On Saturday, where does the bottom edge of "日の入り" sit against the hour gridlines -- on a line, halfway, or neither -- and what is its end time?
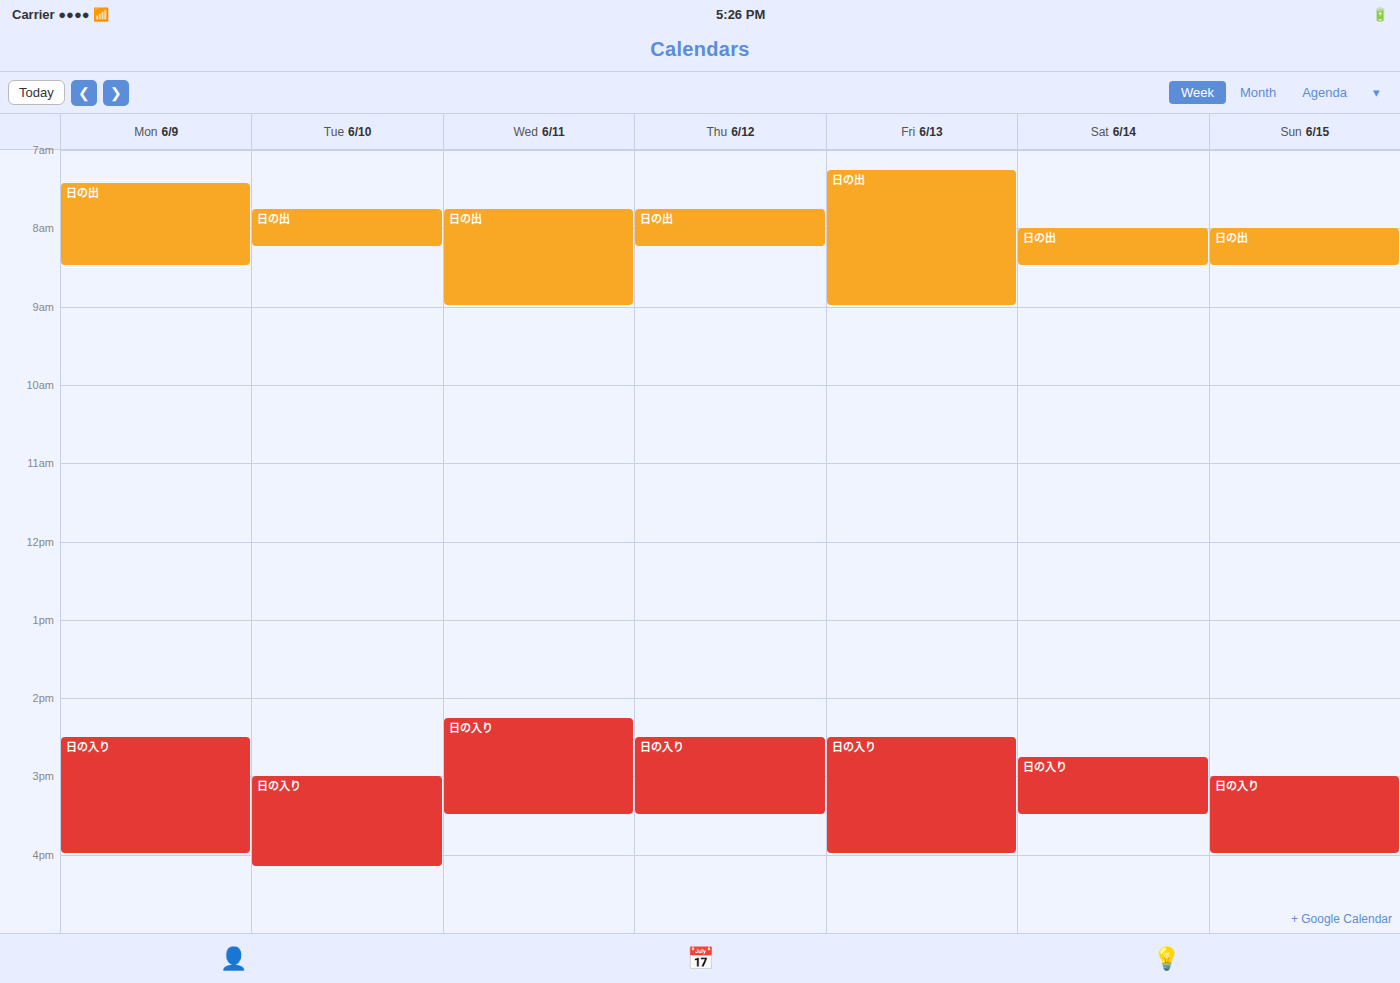
3:30 PM -- halfway between the 3 PM and 4 PM lines.